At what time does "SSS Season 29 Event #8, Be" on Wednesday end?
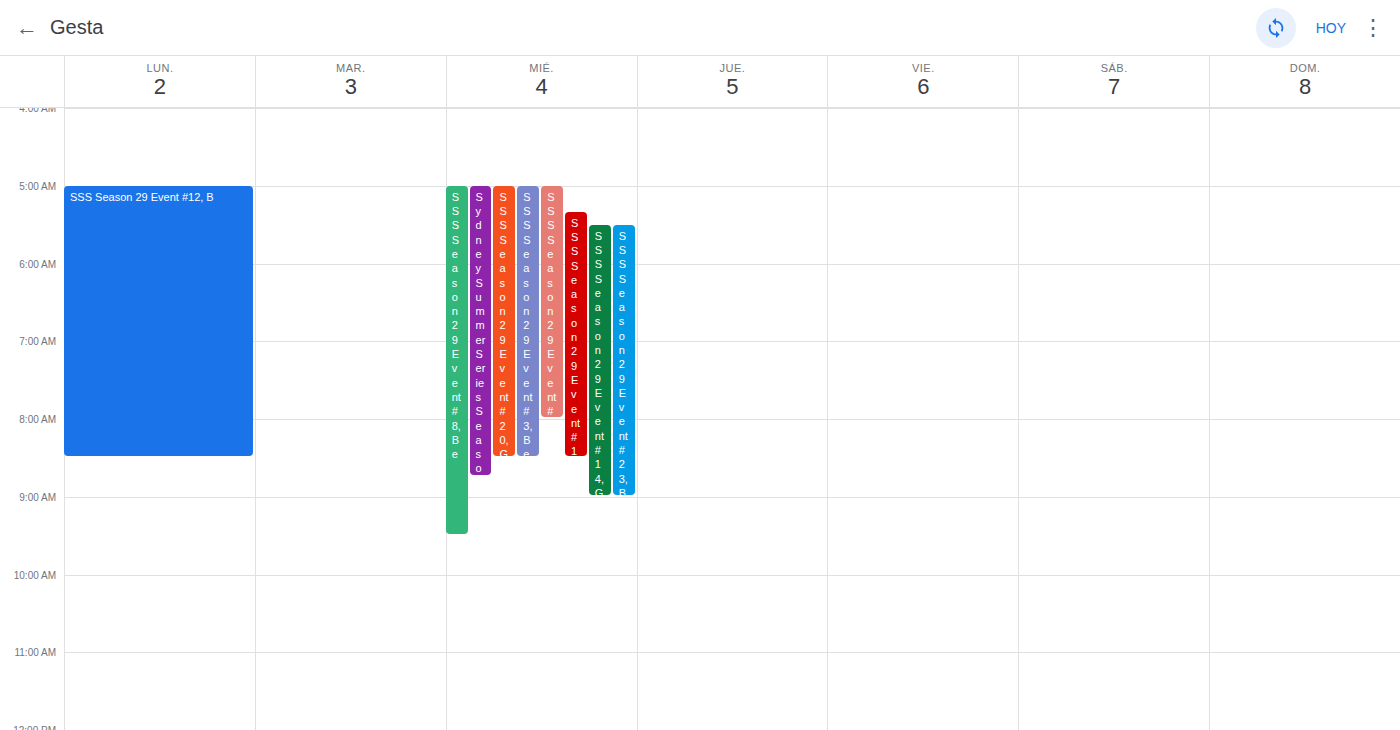
9:30 AM